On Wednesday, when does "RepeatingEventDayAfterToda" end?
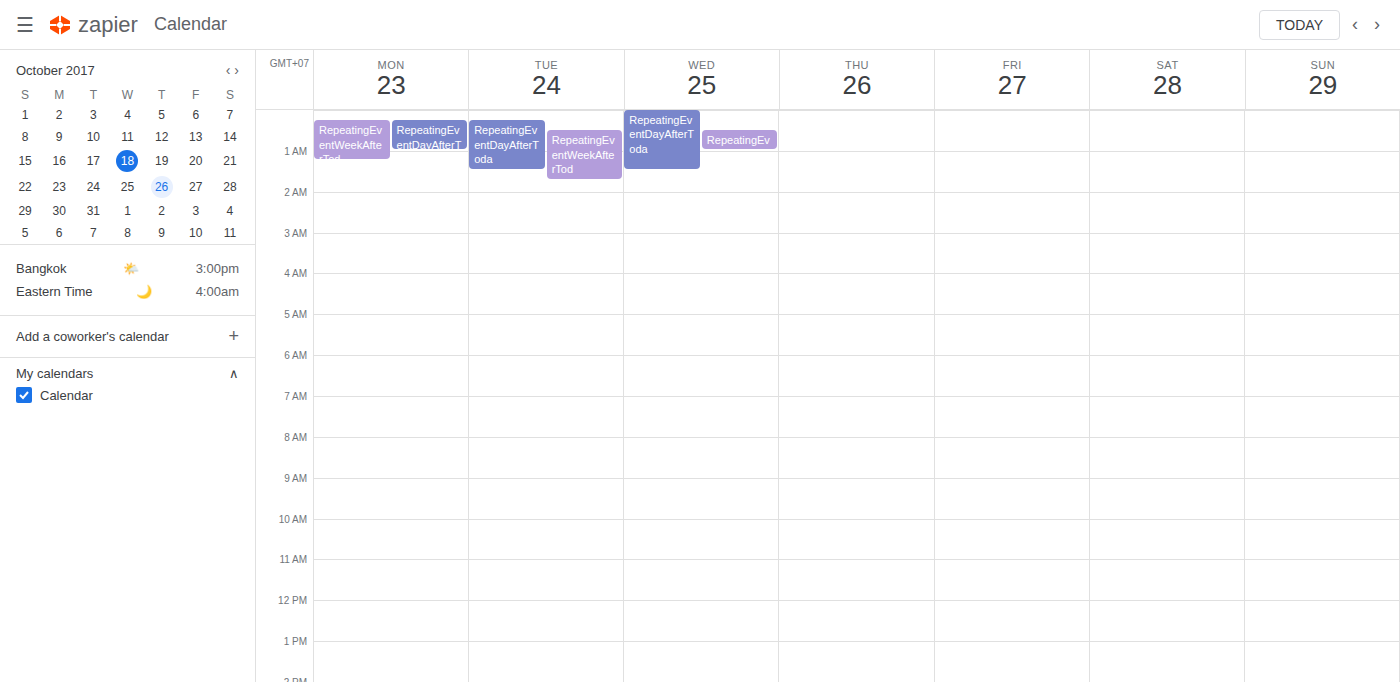
1:30 AM